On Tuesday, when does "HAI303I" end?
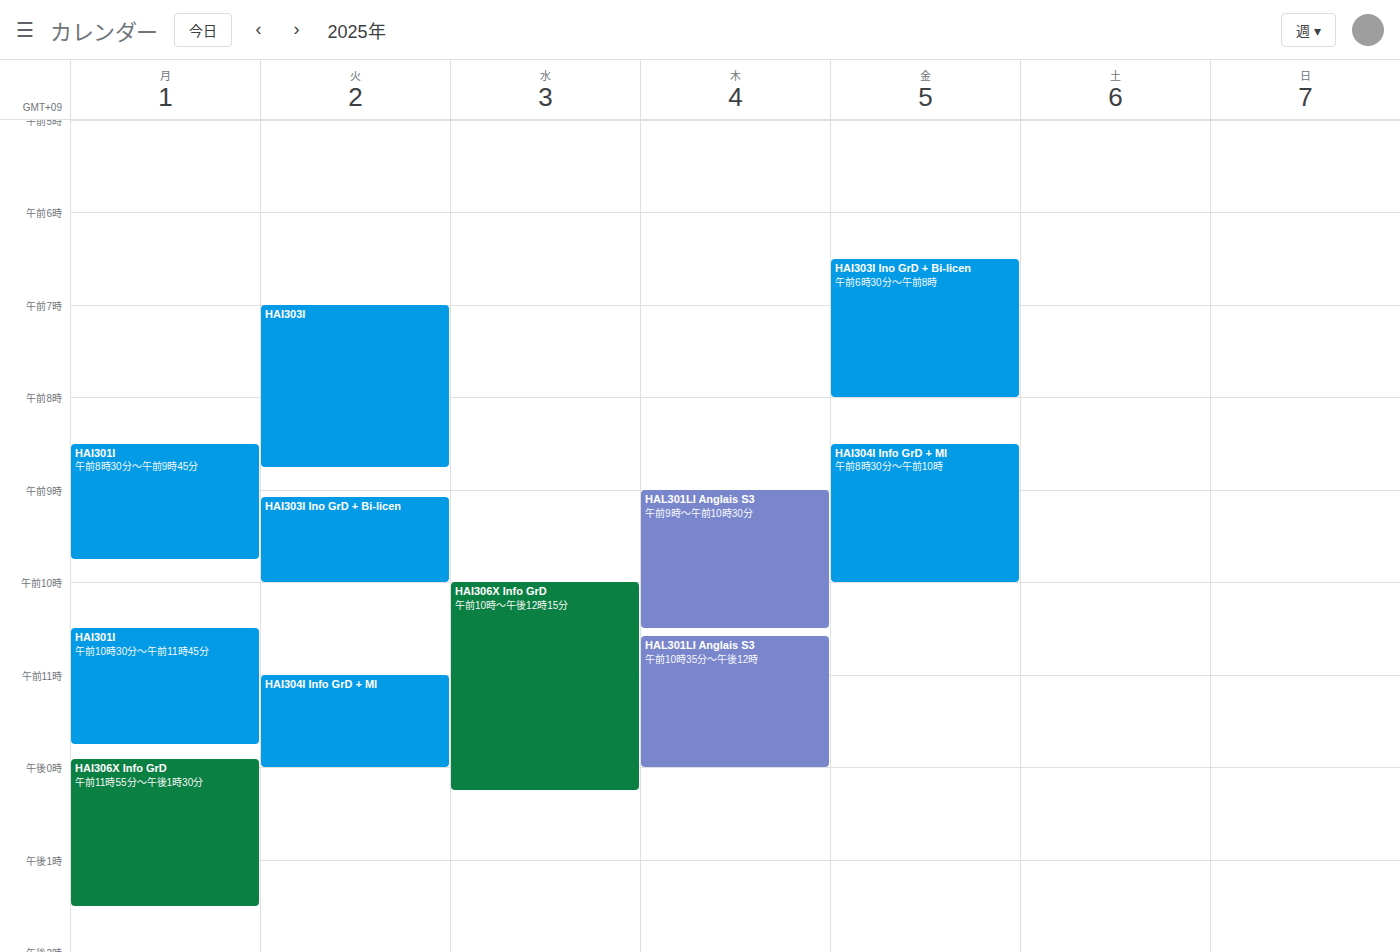
8:45 AM